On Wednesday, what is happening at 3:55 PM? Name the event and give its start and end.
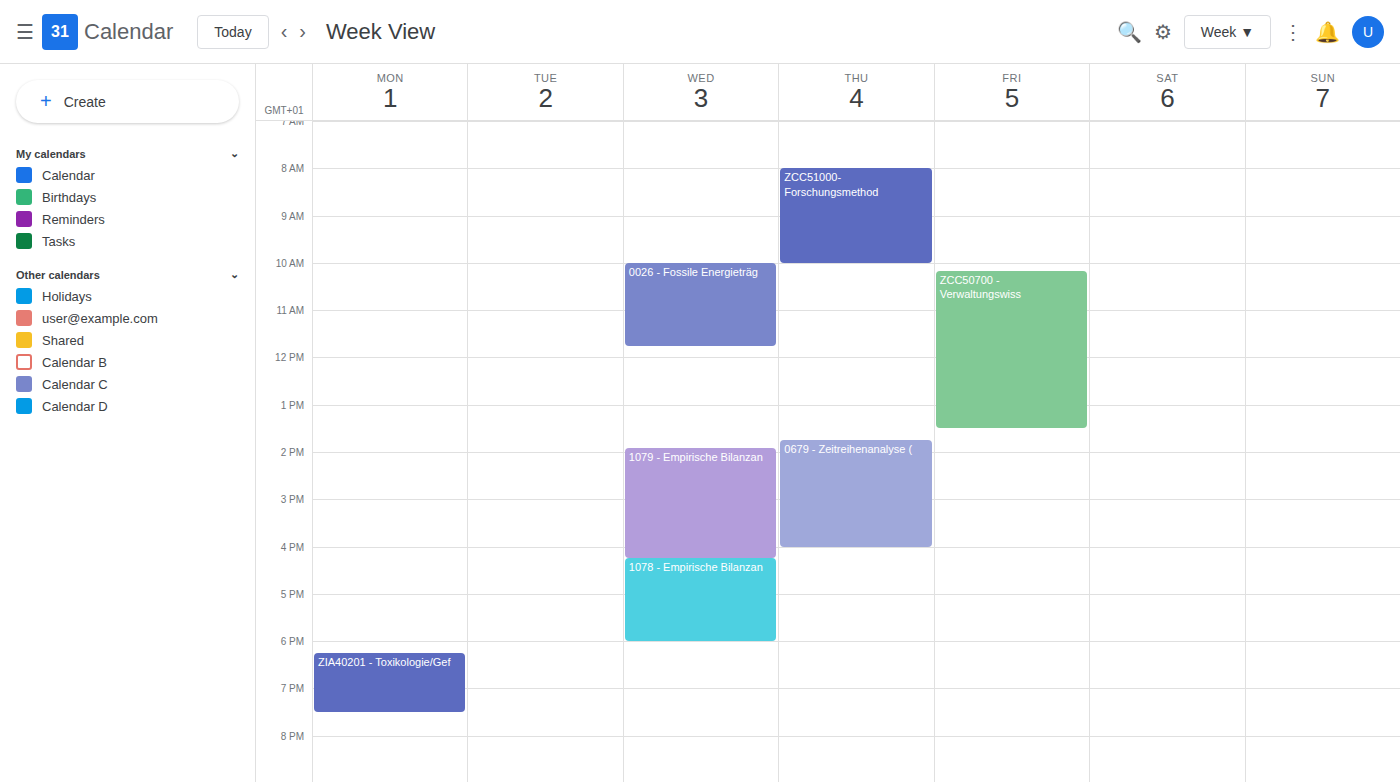
"1079 - Empirische Bilanzan", 1:55 PM to 4:15 PM